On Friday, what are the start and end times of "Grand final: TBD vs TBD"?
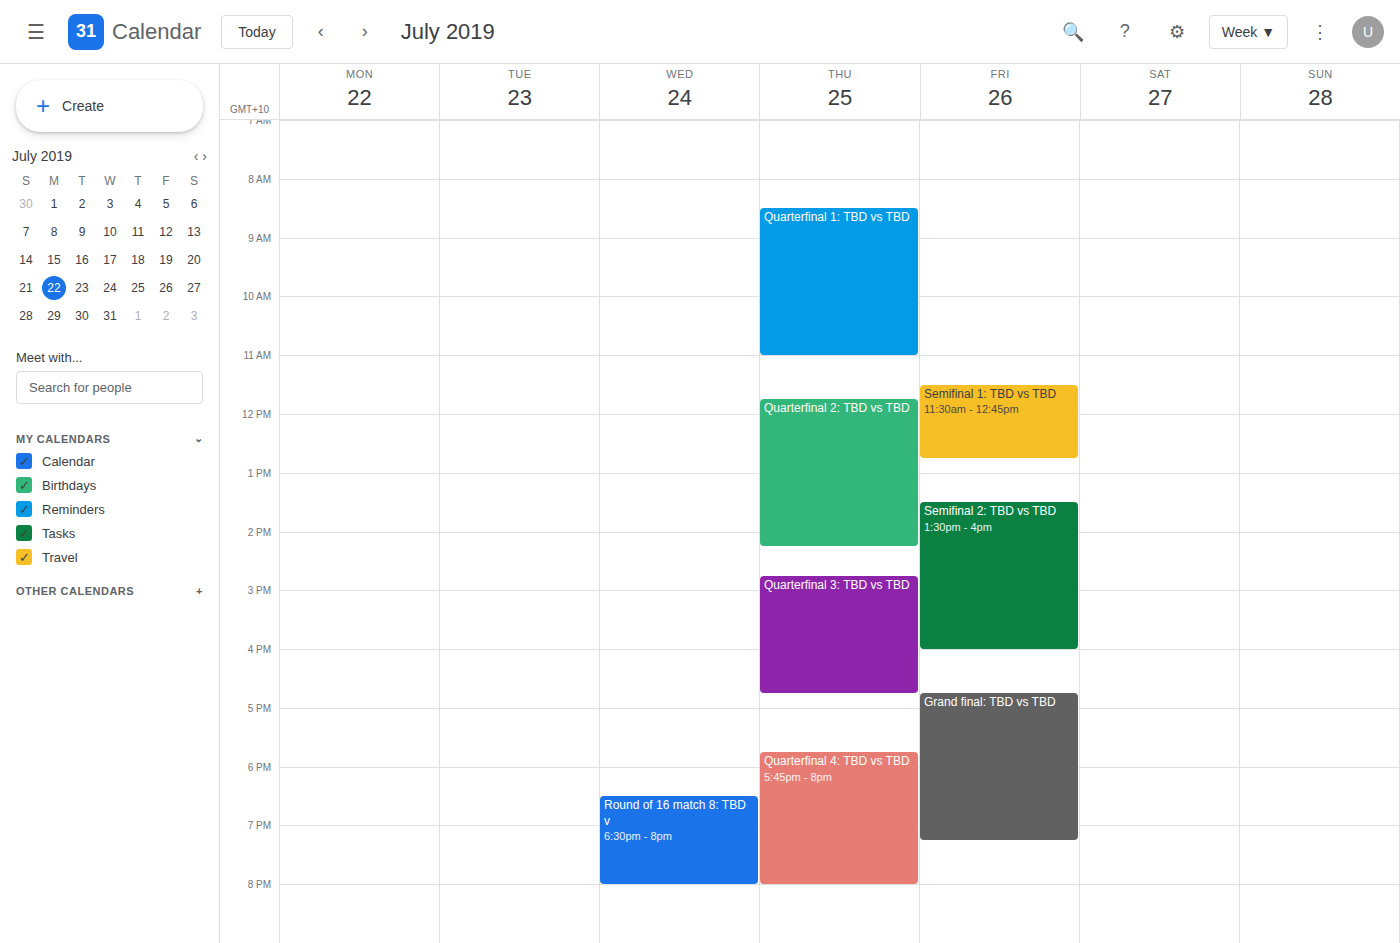
4:45 PM to 7:15 PM